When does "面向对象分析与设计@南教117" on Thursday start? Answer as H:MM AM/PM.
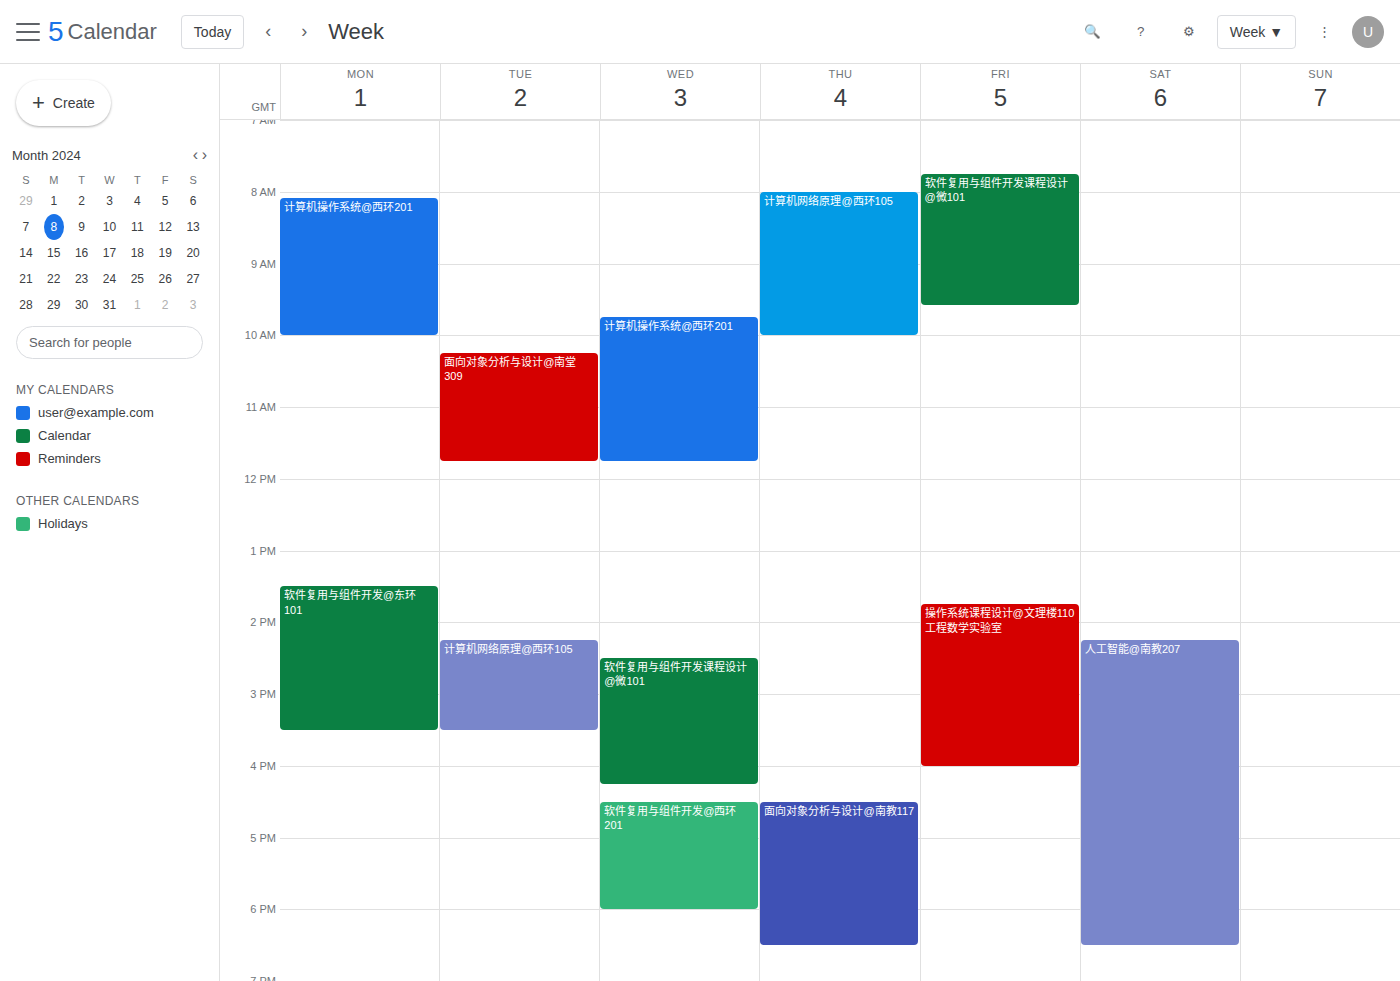
4:30 PM